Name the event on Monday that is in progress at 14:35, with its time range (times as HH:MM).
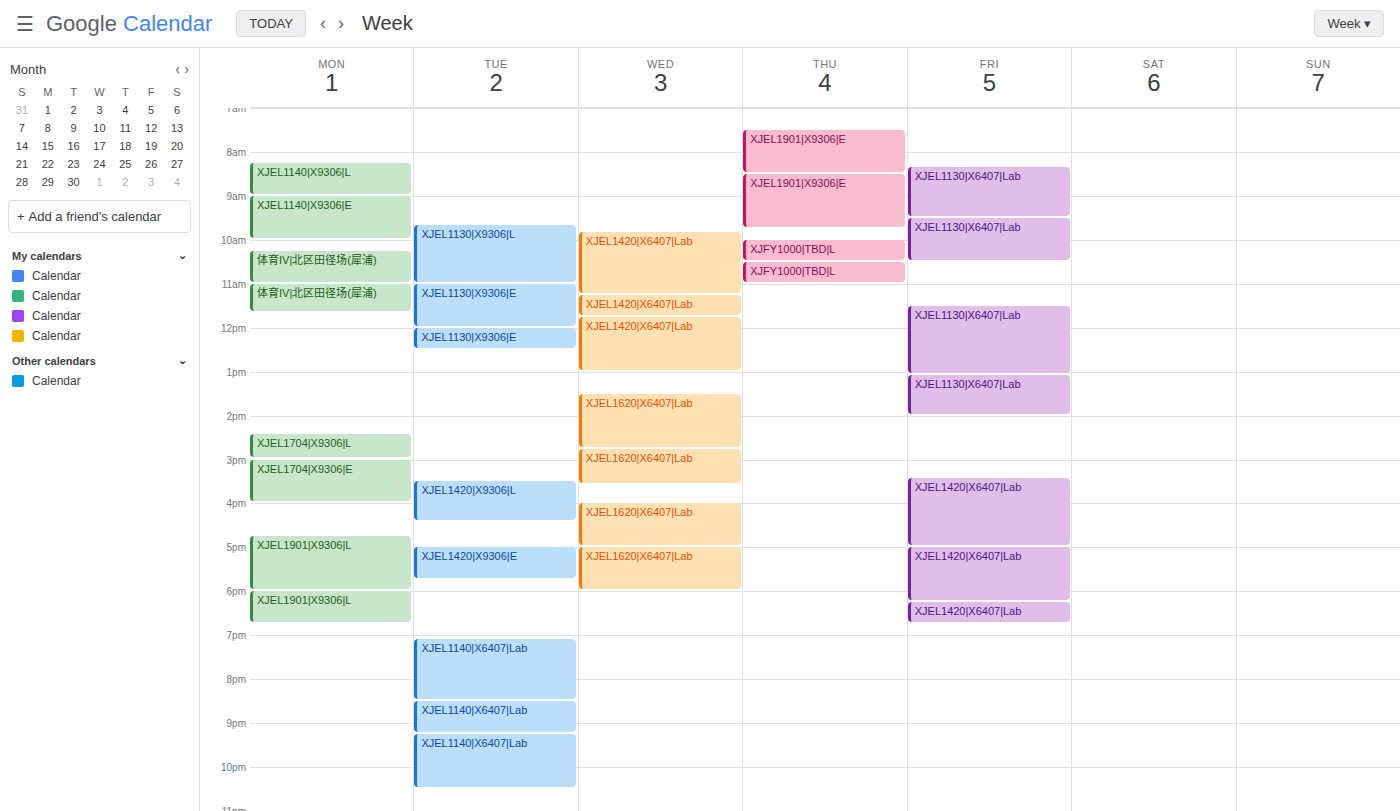
"XJEL1704|X9306|L", 14:25 to 15:00